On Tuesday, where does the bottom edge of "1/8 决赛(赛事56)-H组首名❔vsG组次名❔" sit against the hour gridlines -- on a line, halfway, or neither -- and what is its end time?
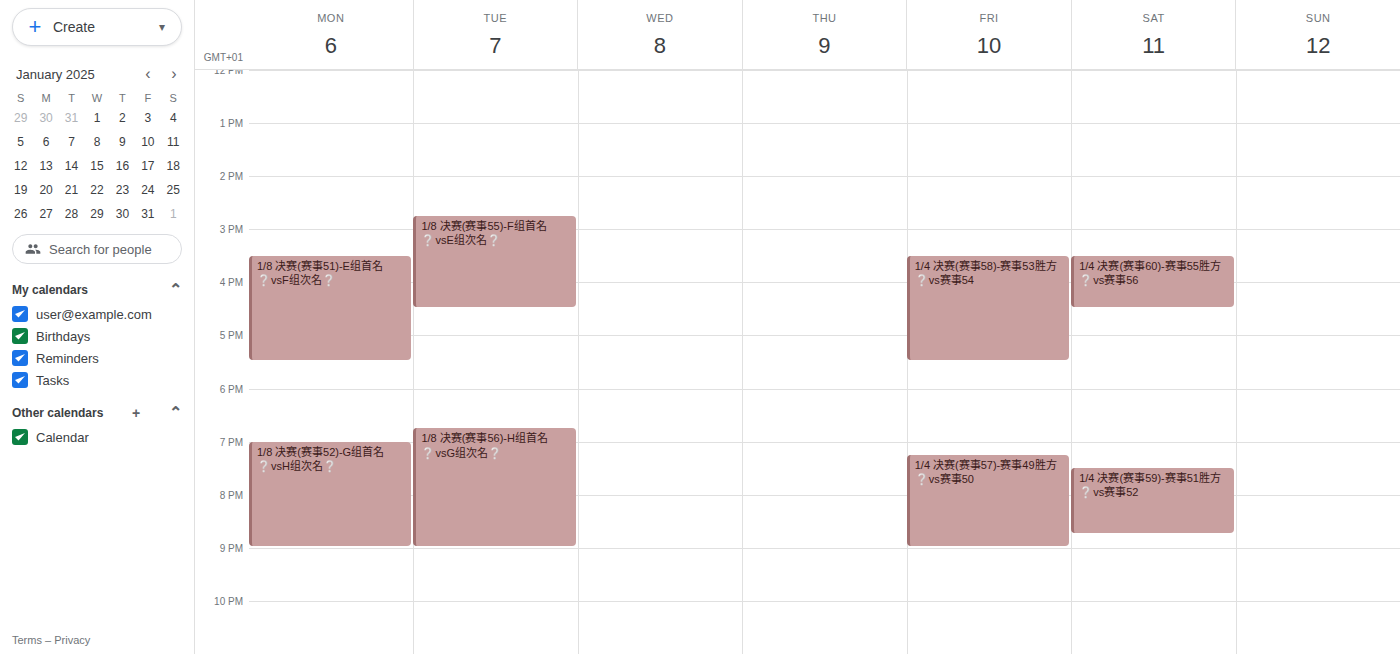
9:00 PM -- exactly on the 9 PM line.